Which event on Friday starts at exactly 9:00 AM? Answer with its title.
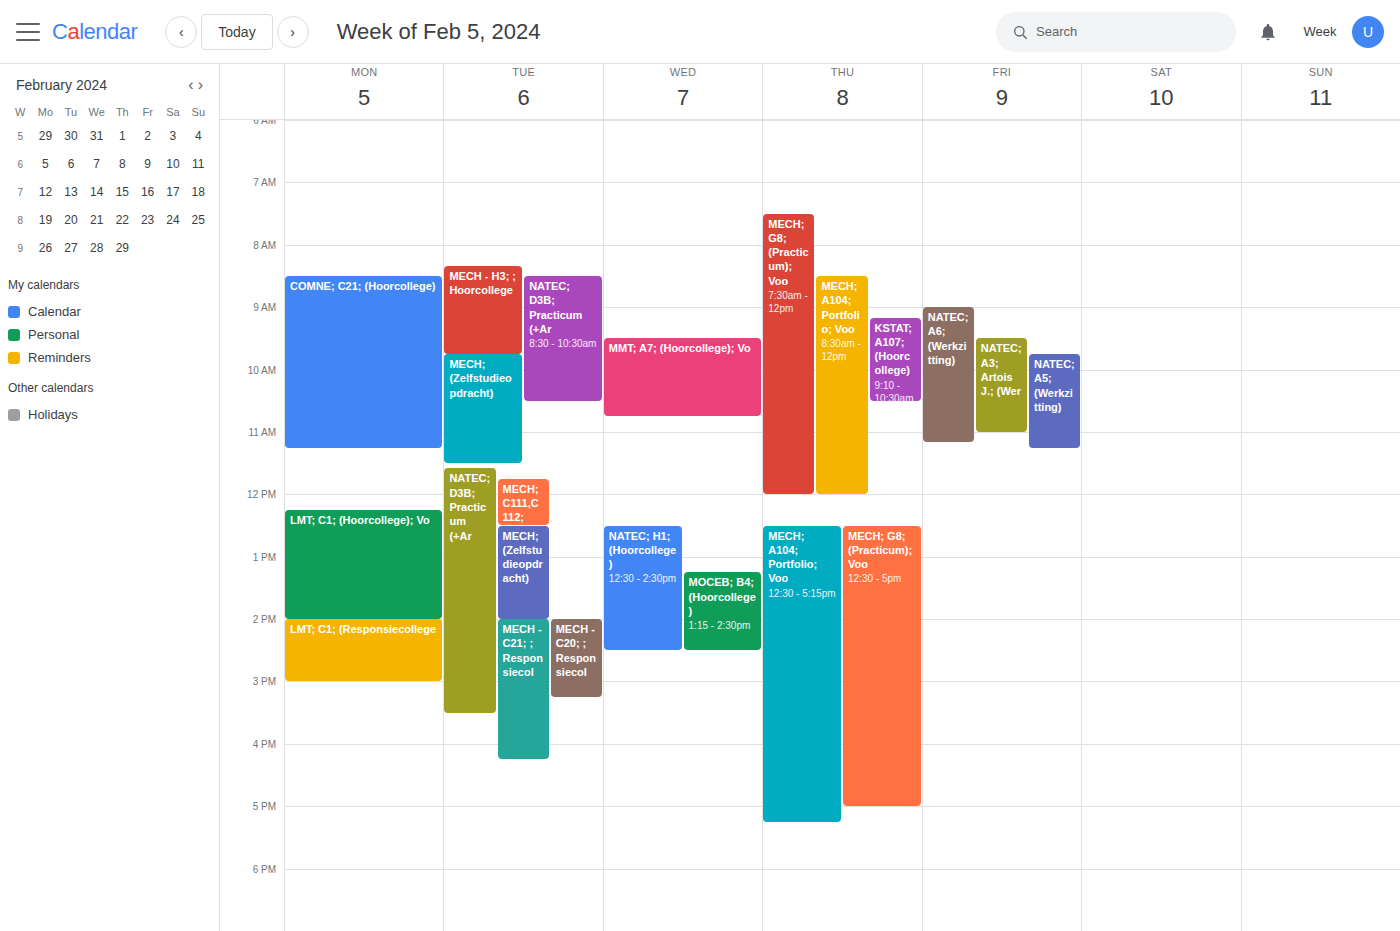
"NATEC; A6; (Werkzitting)"